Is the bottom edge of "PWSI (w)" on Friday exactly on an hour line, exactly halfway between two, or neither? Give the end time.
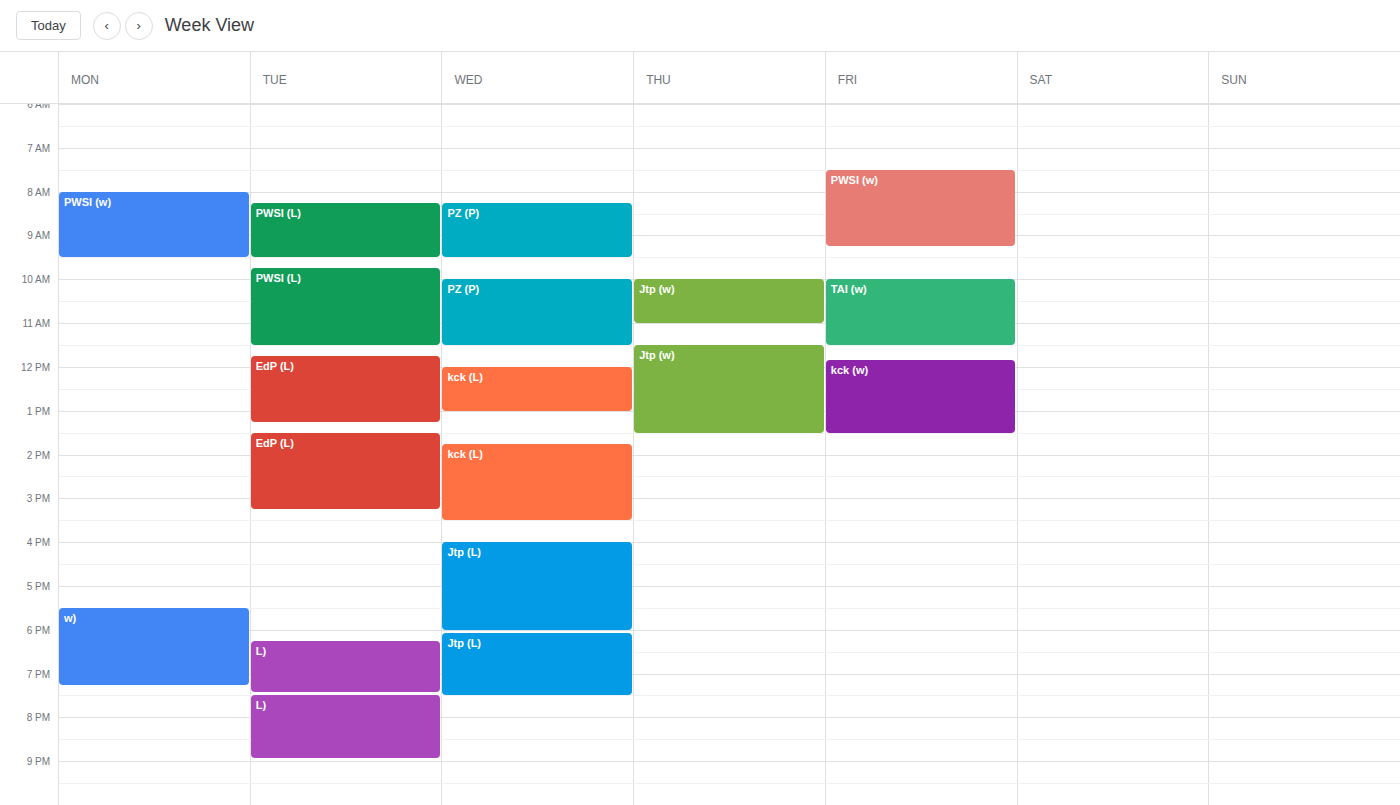
9:15 AM -- neither: a quarter of the way from the 9 AM line to the 10 AM line.